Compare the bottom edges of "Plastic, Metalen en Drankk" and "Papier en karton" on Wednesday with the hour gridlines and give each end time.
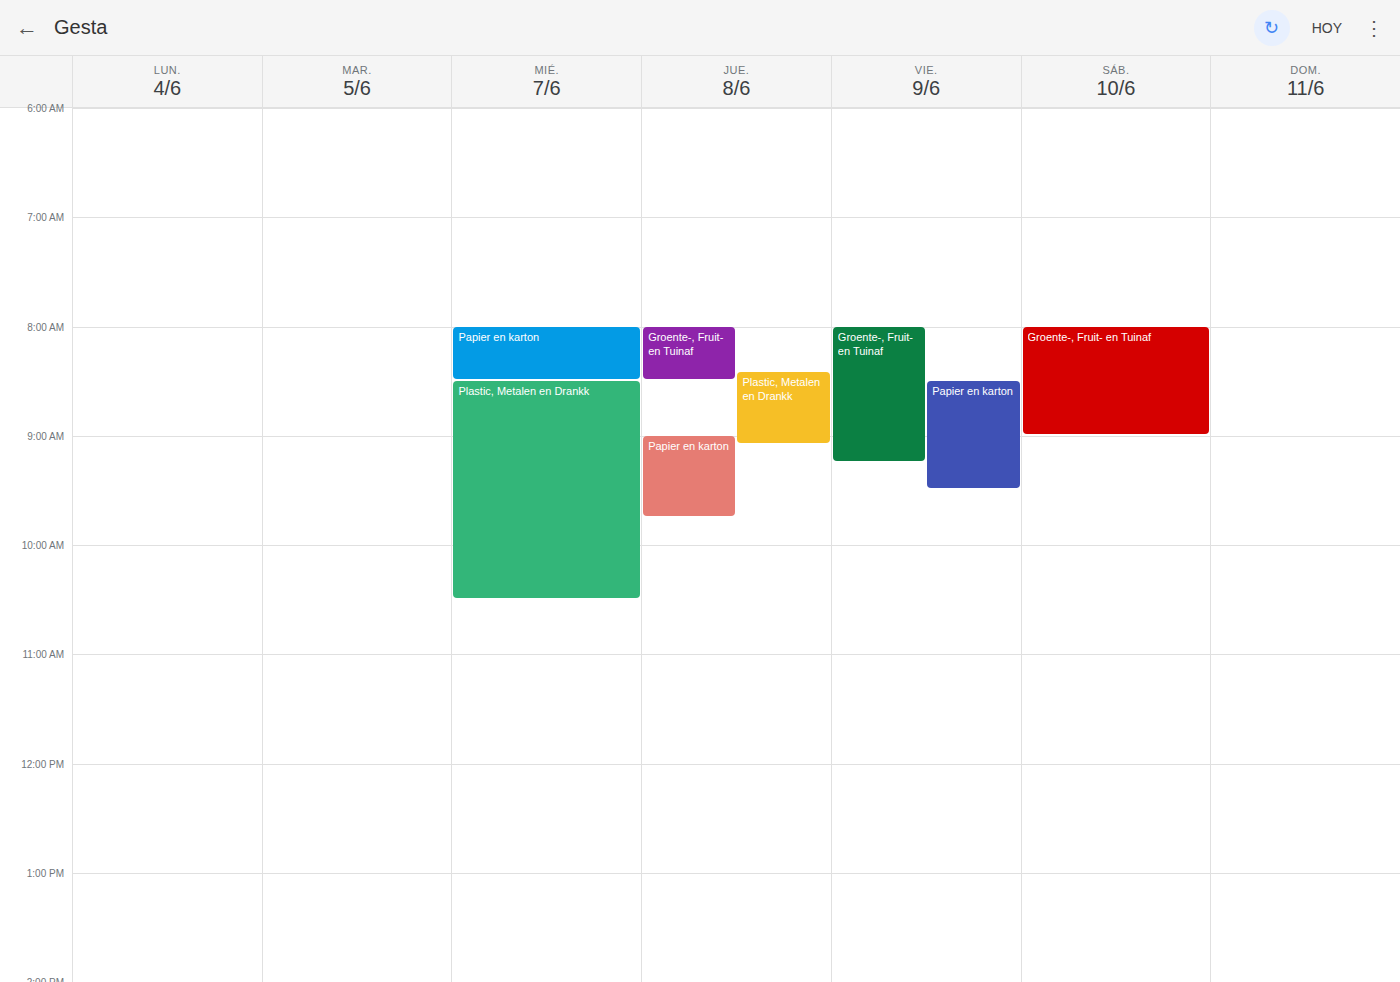
"Plastic, Metalen en Drankk": 10:30 AM, halfway between the 10 AM and 11 AM lines. "Papier en karton": 8:30 AM, halfway between the 8 AM and 9 AM lines.